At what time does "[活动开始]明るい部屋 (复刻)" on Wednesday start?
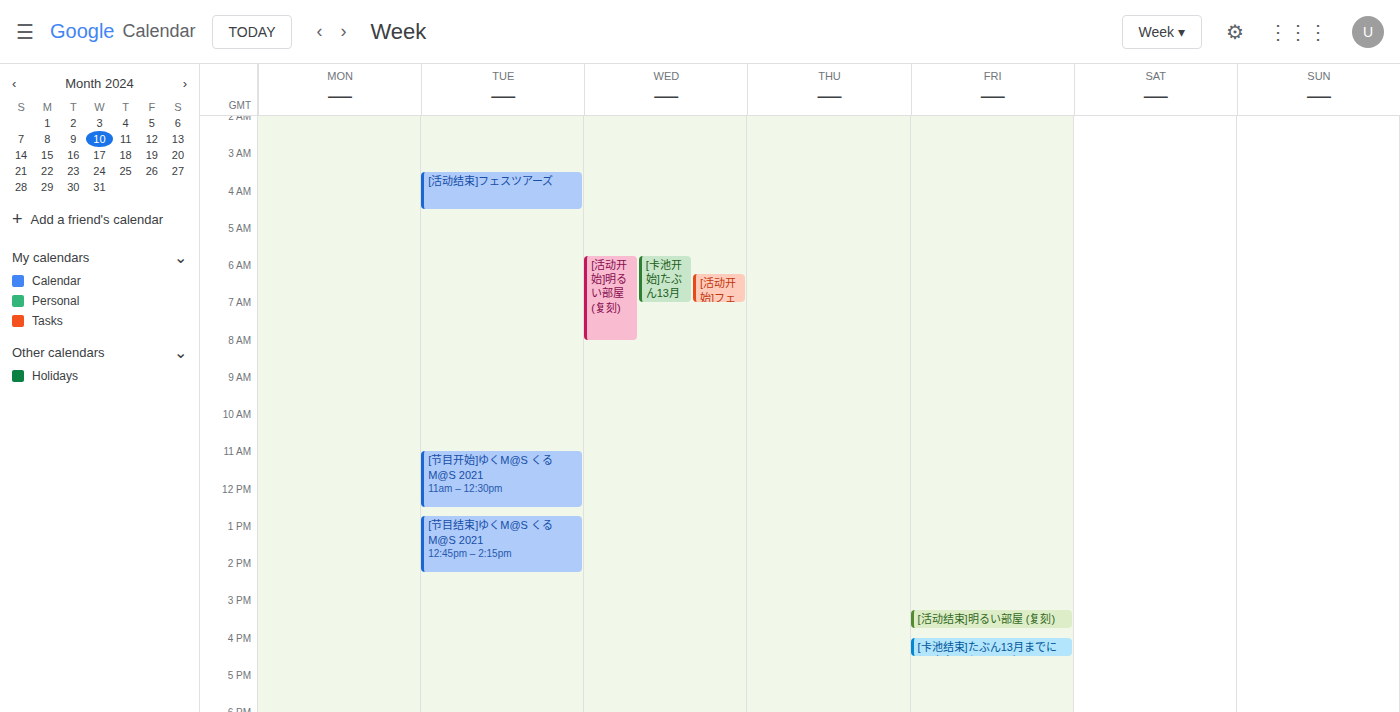
5:45 AM